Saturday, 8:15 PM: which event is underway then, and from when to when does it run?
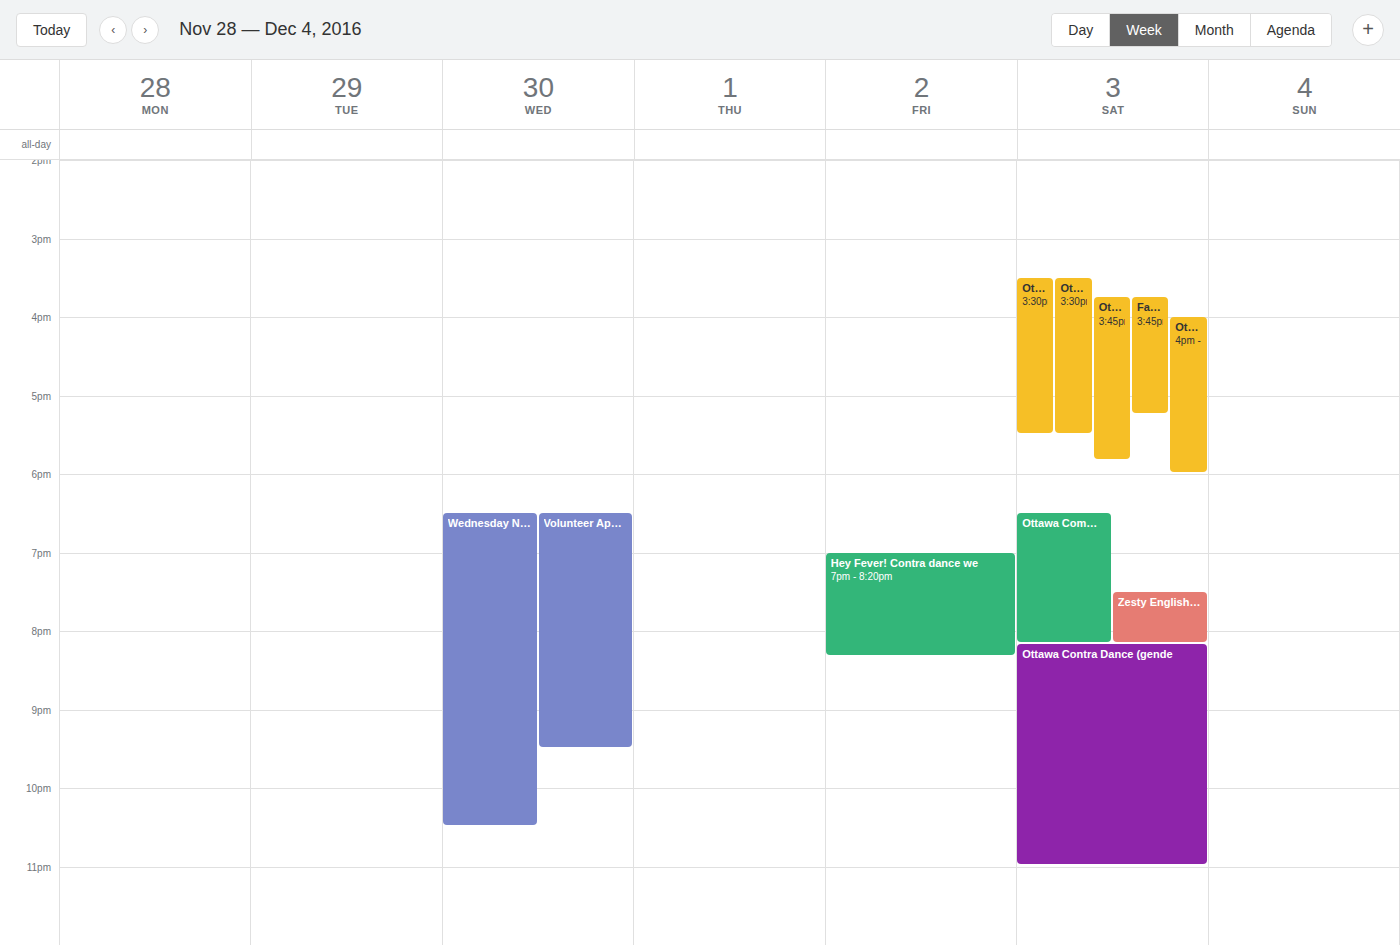
"Ottawa Contra Dance (gende", 8:10 PM to 11:00 PM